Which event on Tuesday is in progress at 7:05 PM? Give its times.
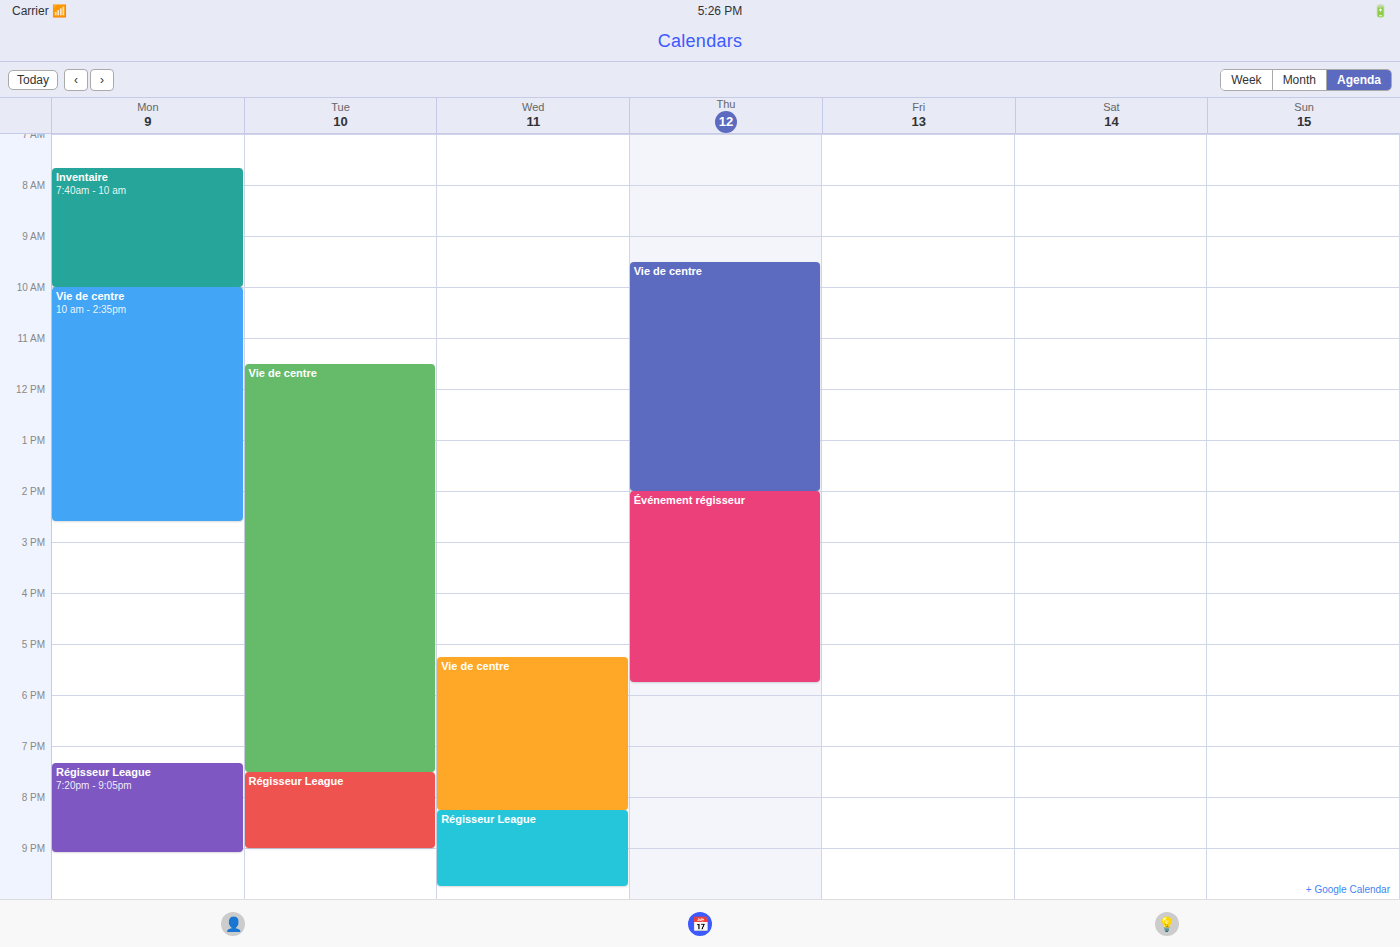
"Vie de centre", 11:30 AM to 7:30 PM